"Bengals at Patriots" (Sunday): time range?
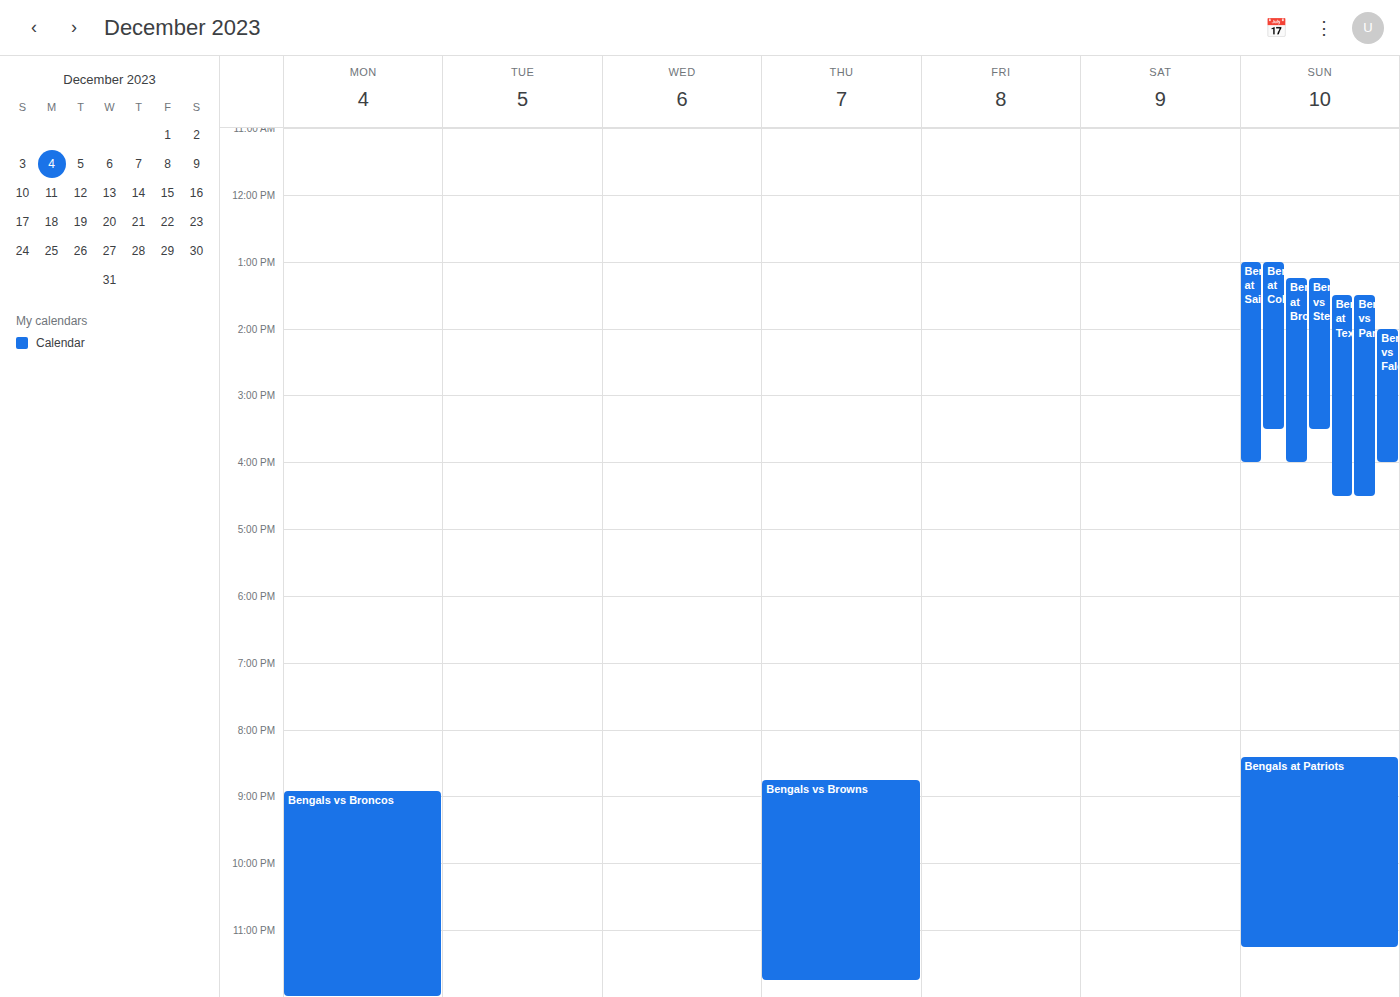
8:25 PM to 11:15 PM